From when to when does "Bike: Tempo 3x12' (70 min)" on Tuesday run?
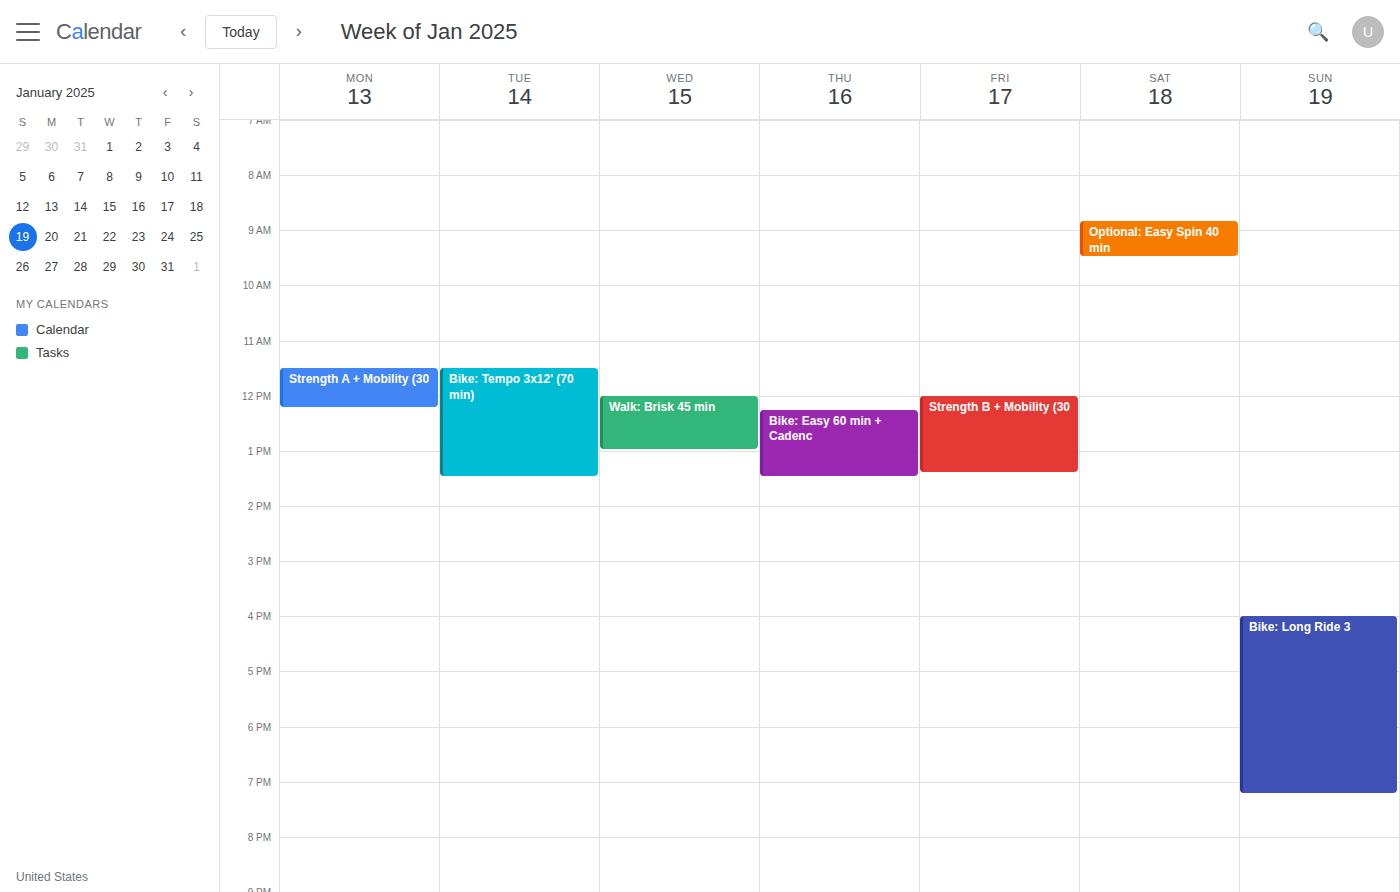
11:30 AM to 1:30 PM